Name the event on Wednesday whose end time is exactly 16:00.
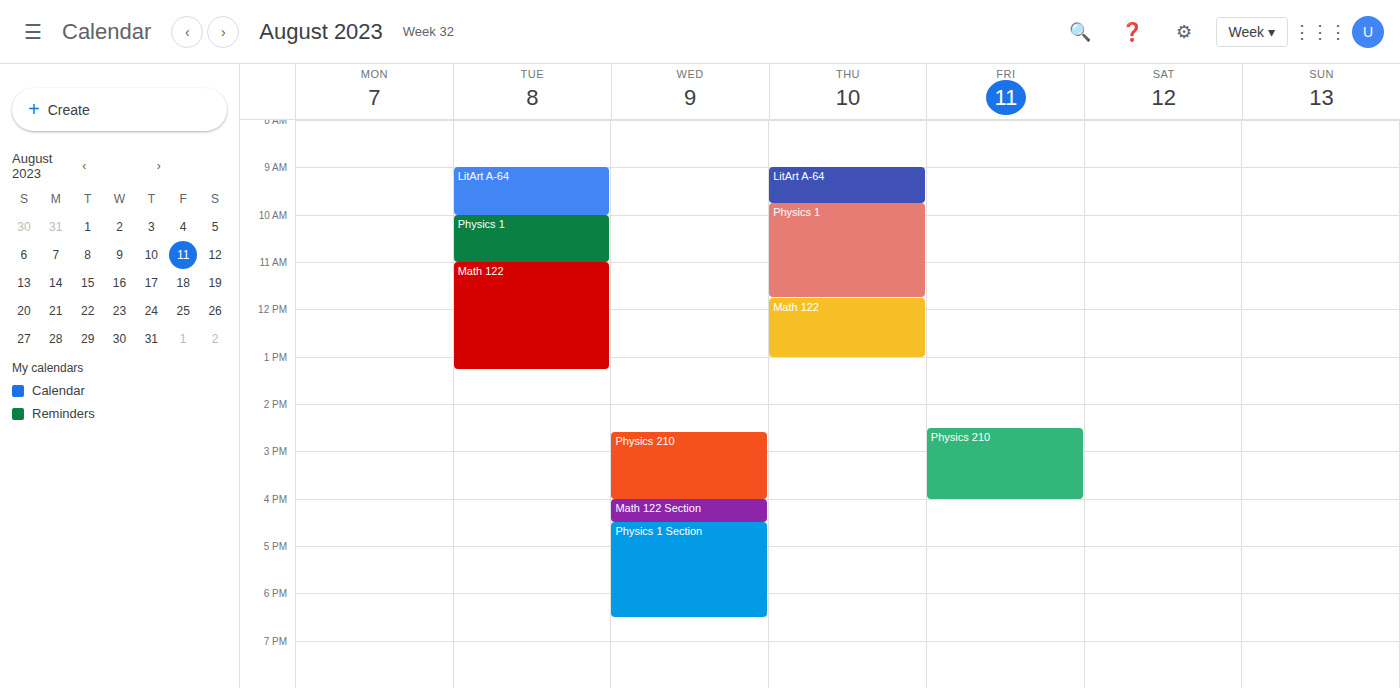
"Physics 210"